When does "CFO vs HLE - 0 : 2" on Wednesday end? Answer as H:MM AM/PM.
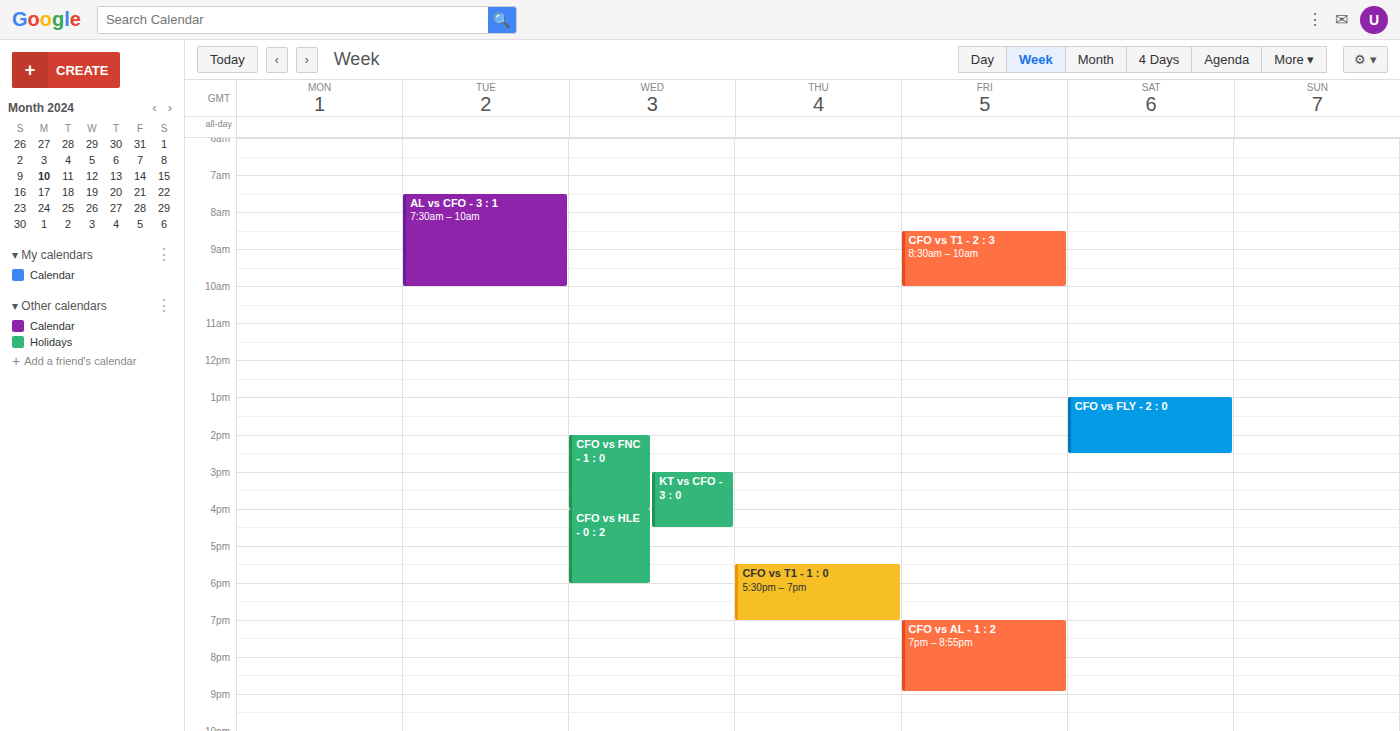
6:00 PM